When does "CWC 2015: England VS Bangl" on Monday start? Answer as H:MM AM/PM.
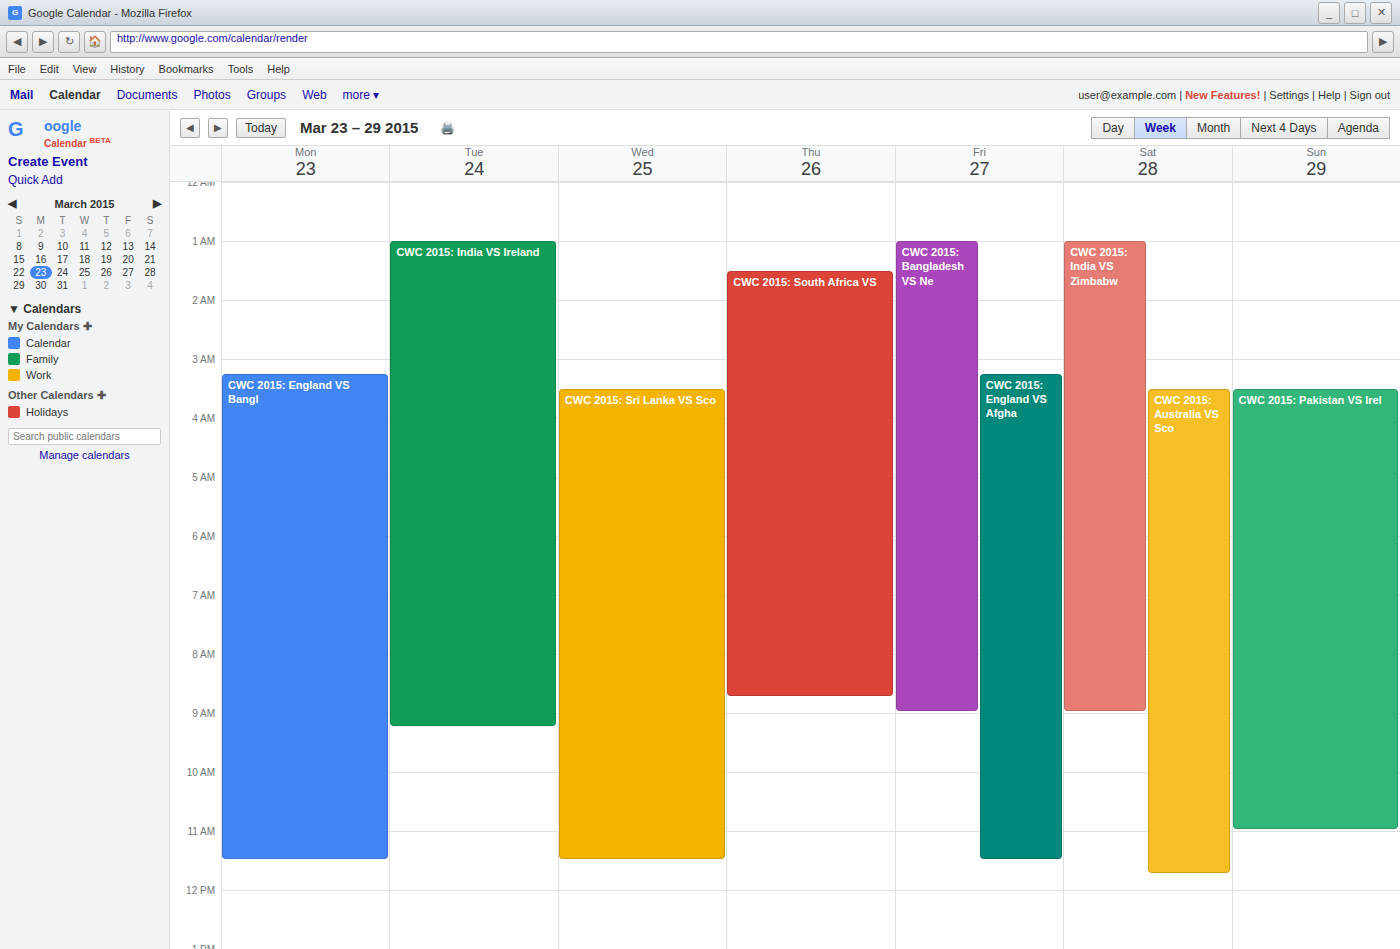
3:15 AM